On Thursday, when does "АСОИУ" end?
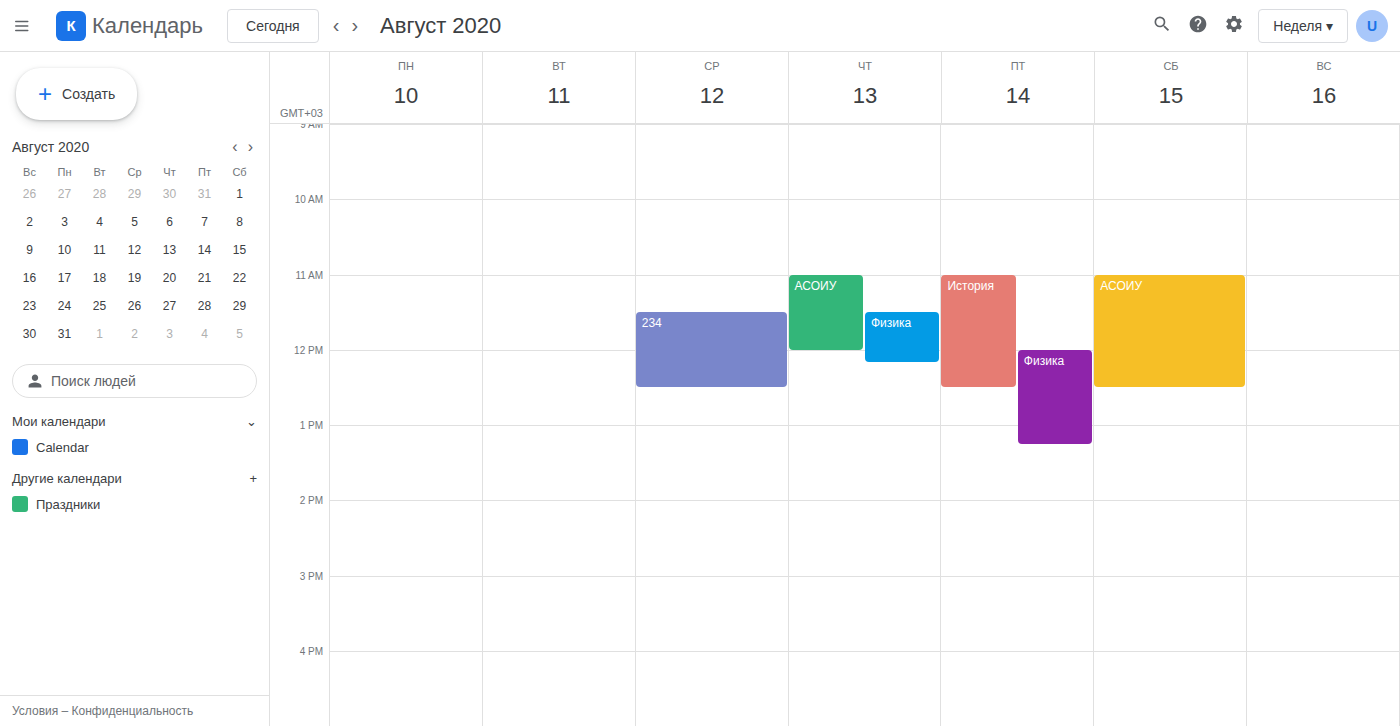
12:00 PM